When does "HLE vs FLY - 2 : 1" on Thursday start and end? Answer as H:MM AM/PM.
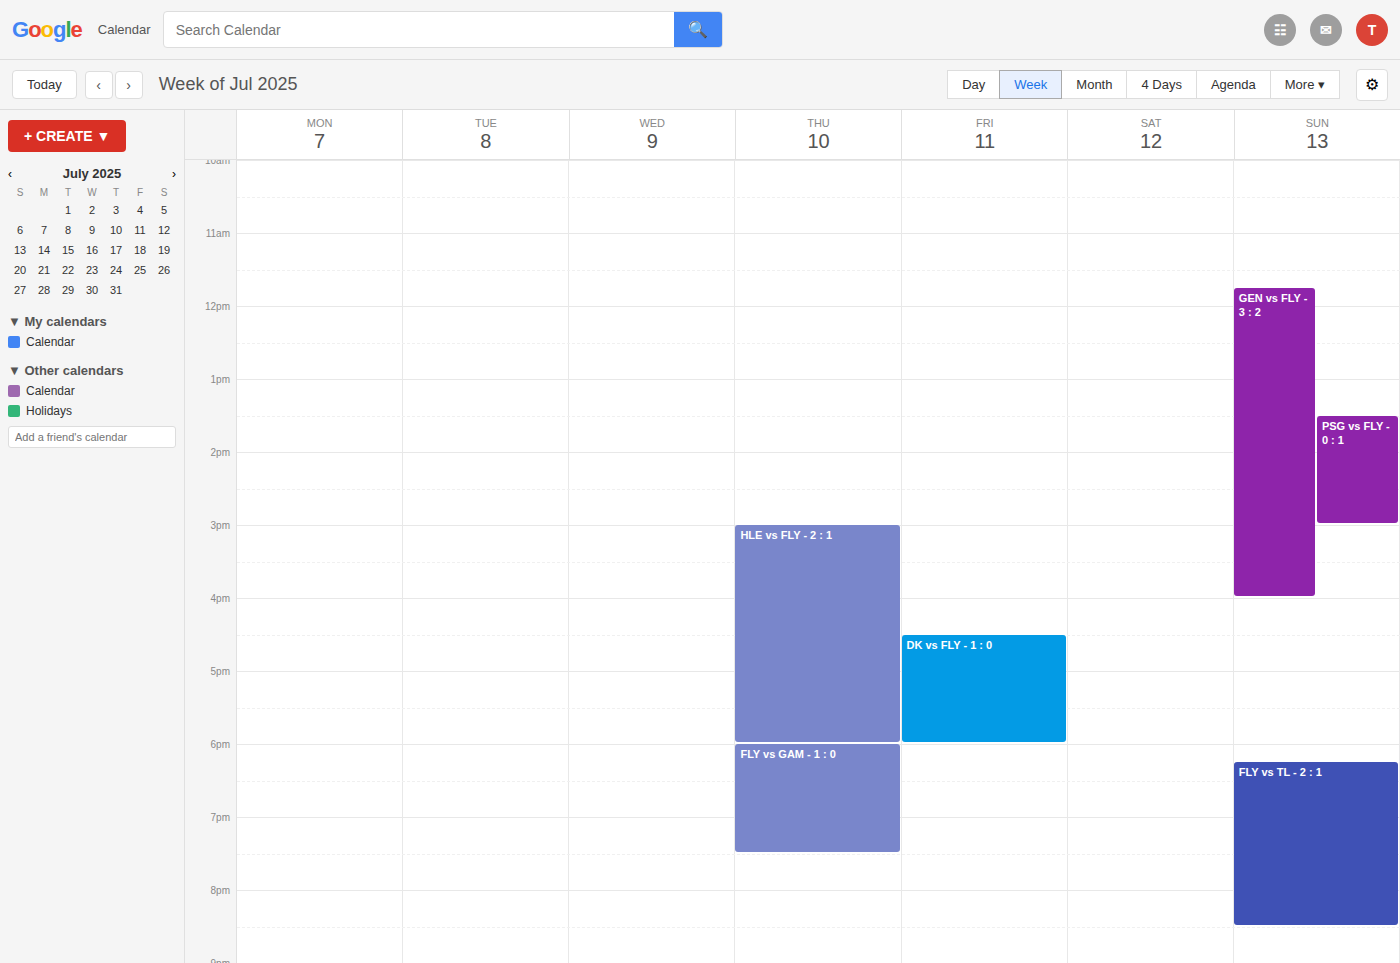
3:00 PM to 6:00 PM